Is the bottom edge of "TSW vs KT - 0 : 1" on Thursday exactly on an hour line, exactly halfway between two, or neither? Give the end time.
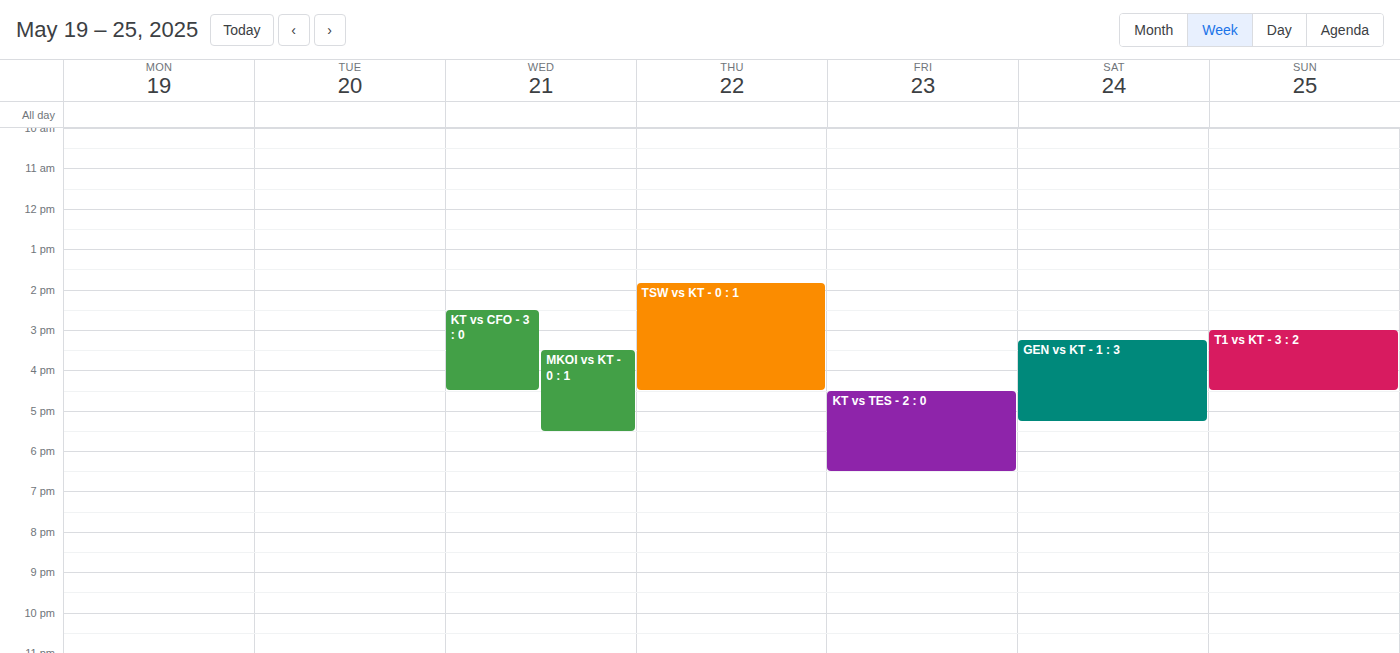
4:30 PM -- halfway between the 4 PM and 5 PM lines.